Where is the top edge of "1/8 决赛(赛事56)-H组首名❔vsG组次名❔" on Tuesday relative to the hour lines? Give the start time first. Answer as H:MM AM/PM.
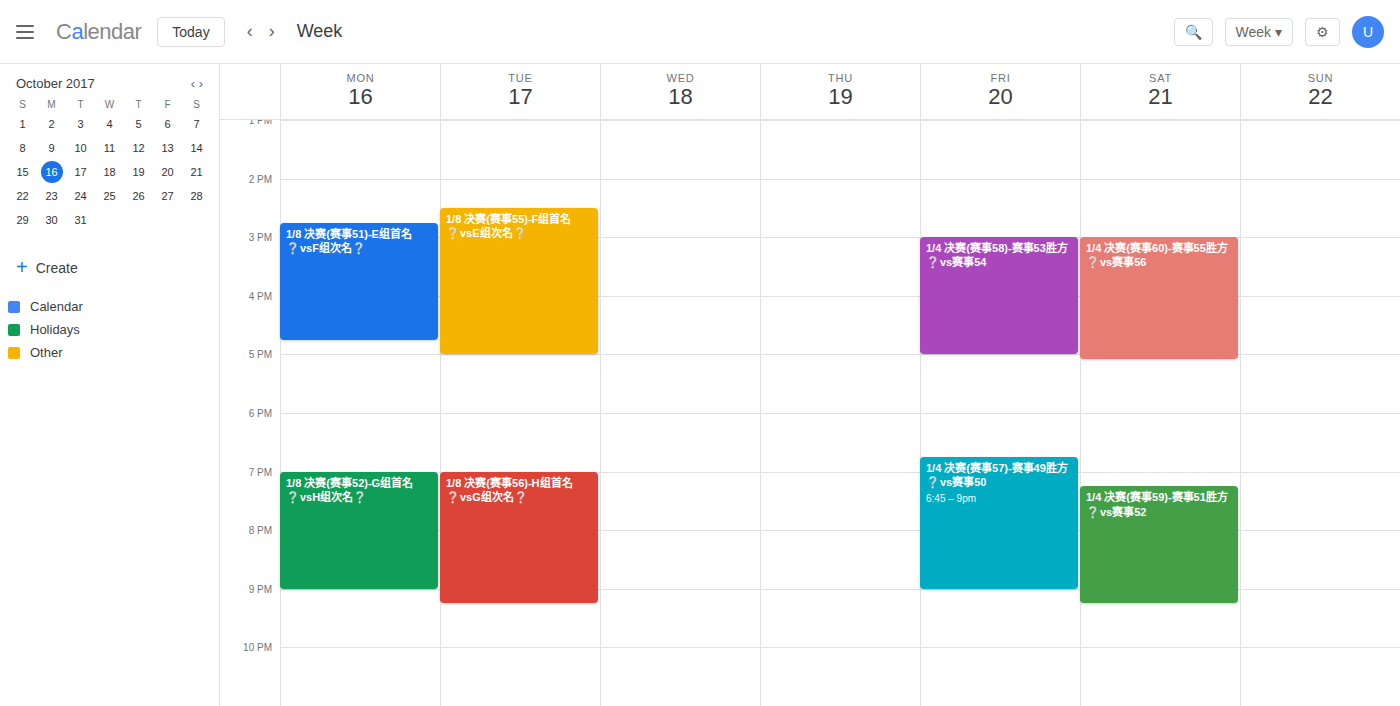
7:00 PM -- exactly on the 7 PM line.